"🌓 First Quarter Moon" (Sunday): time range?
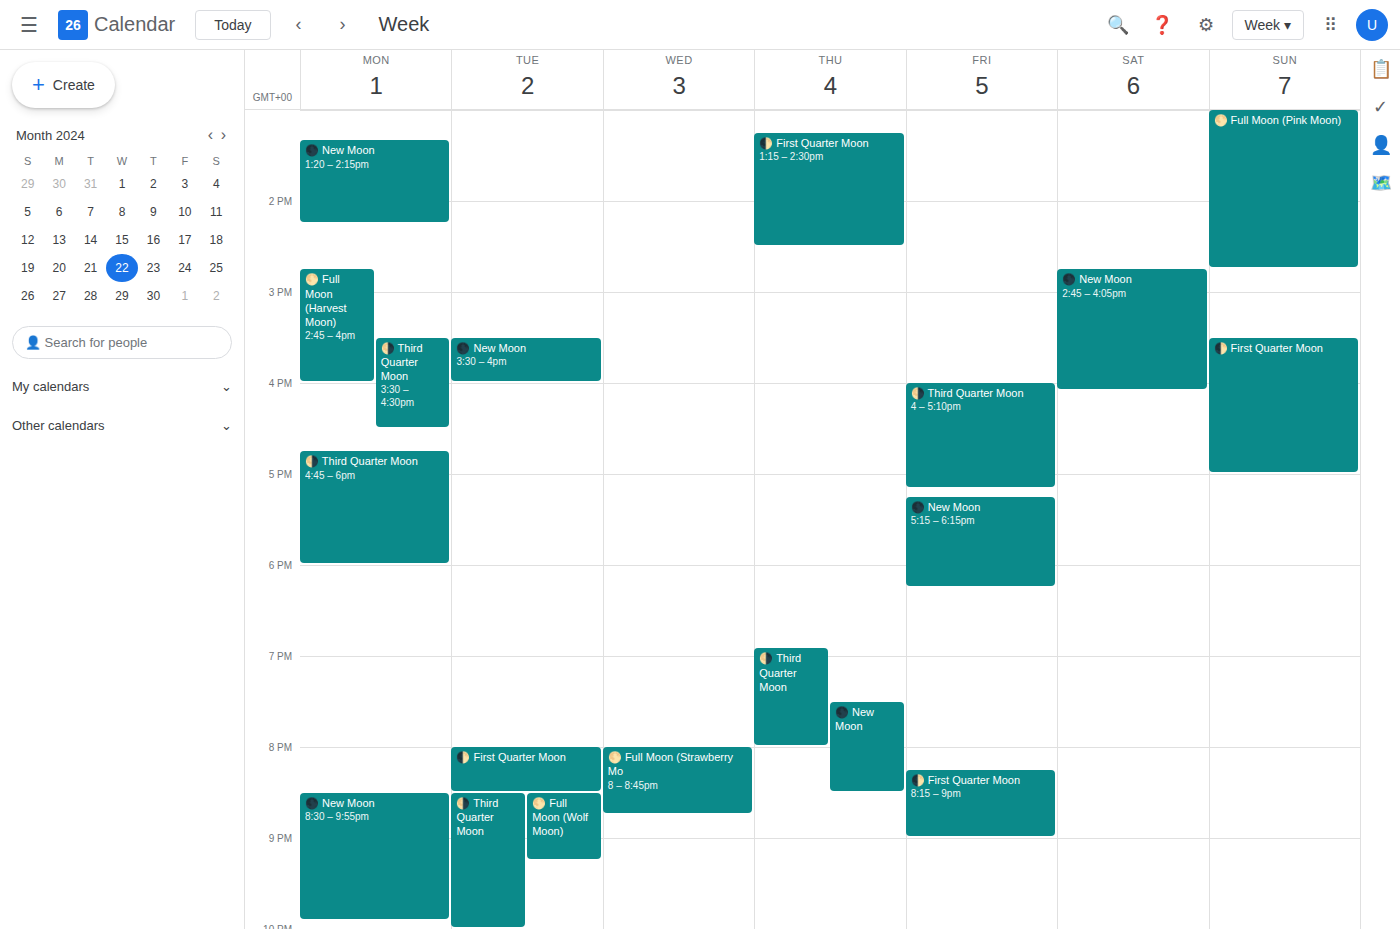
3:30 PM to 5:00 PM